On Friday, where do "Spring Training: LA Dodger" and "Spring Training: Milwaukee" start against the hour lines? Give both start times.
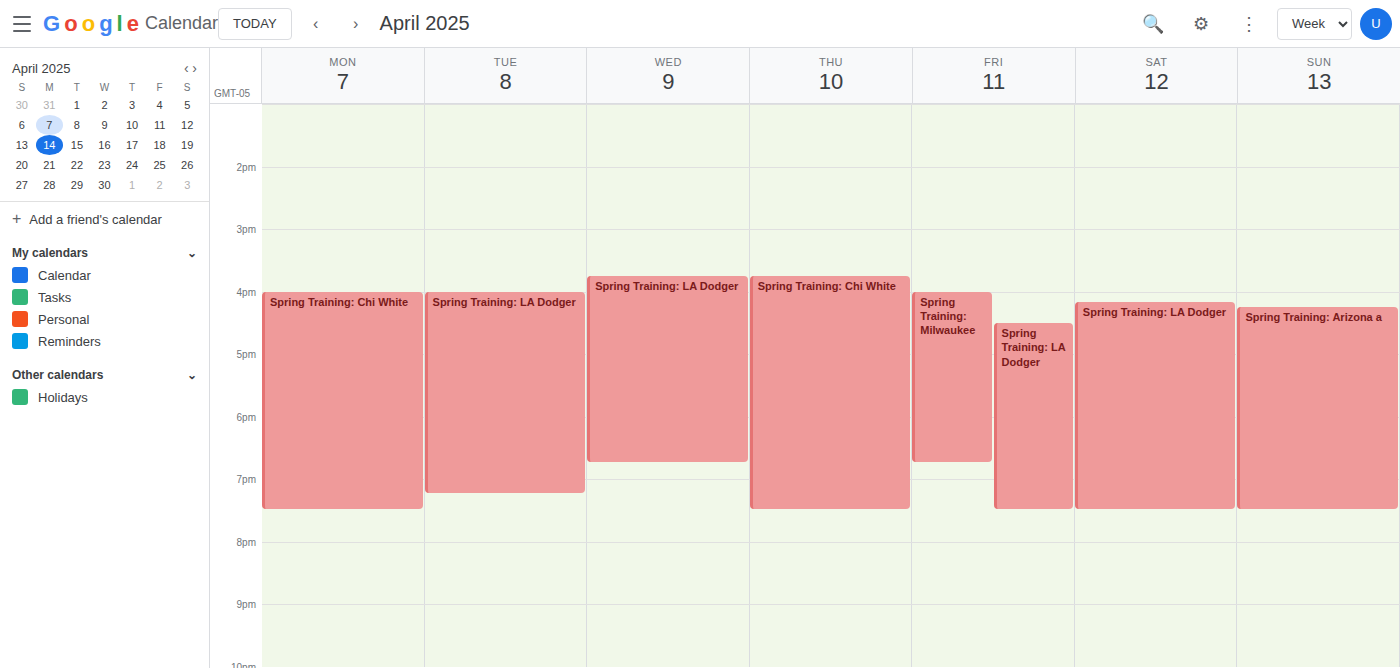
"Spring Training: LA Dodger": 4:30 PM, halfway between the 4 PM and 5 PM lines. "Spring Training: Milwaukee": 4:00 PM, exactly on the 4 PM line.